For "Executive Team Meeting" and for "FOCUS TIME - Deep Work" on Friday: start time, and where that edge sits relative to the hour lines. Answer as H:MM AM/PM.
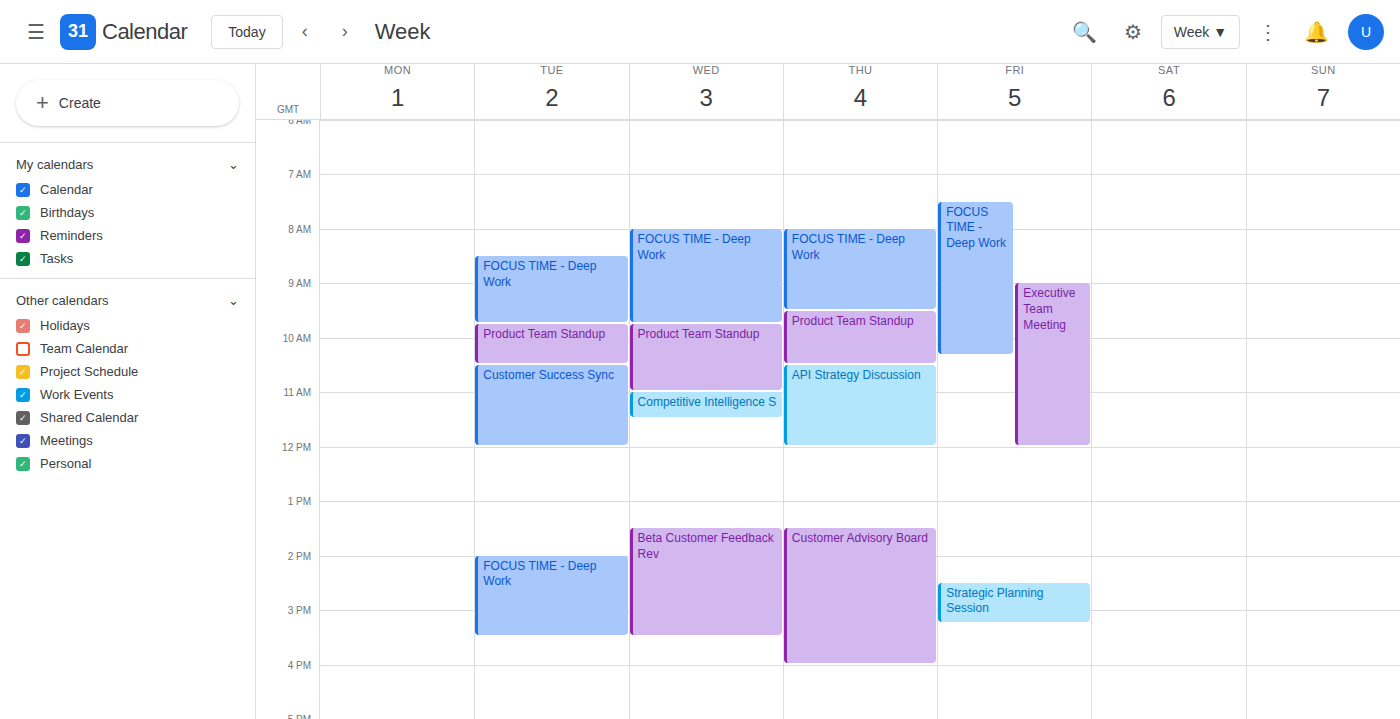
"Executive Team Meeting": 9:00 AM, exactly on the 9 AM line. "FOCUS TIME - Deep Work": 7:30 AM, halfway between the 7 AM and 8 AM lines.